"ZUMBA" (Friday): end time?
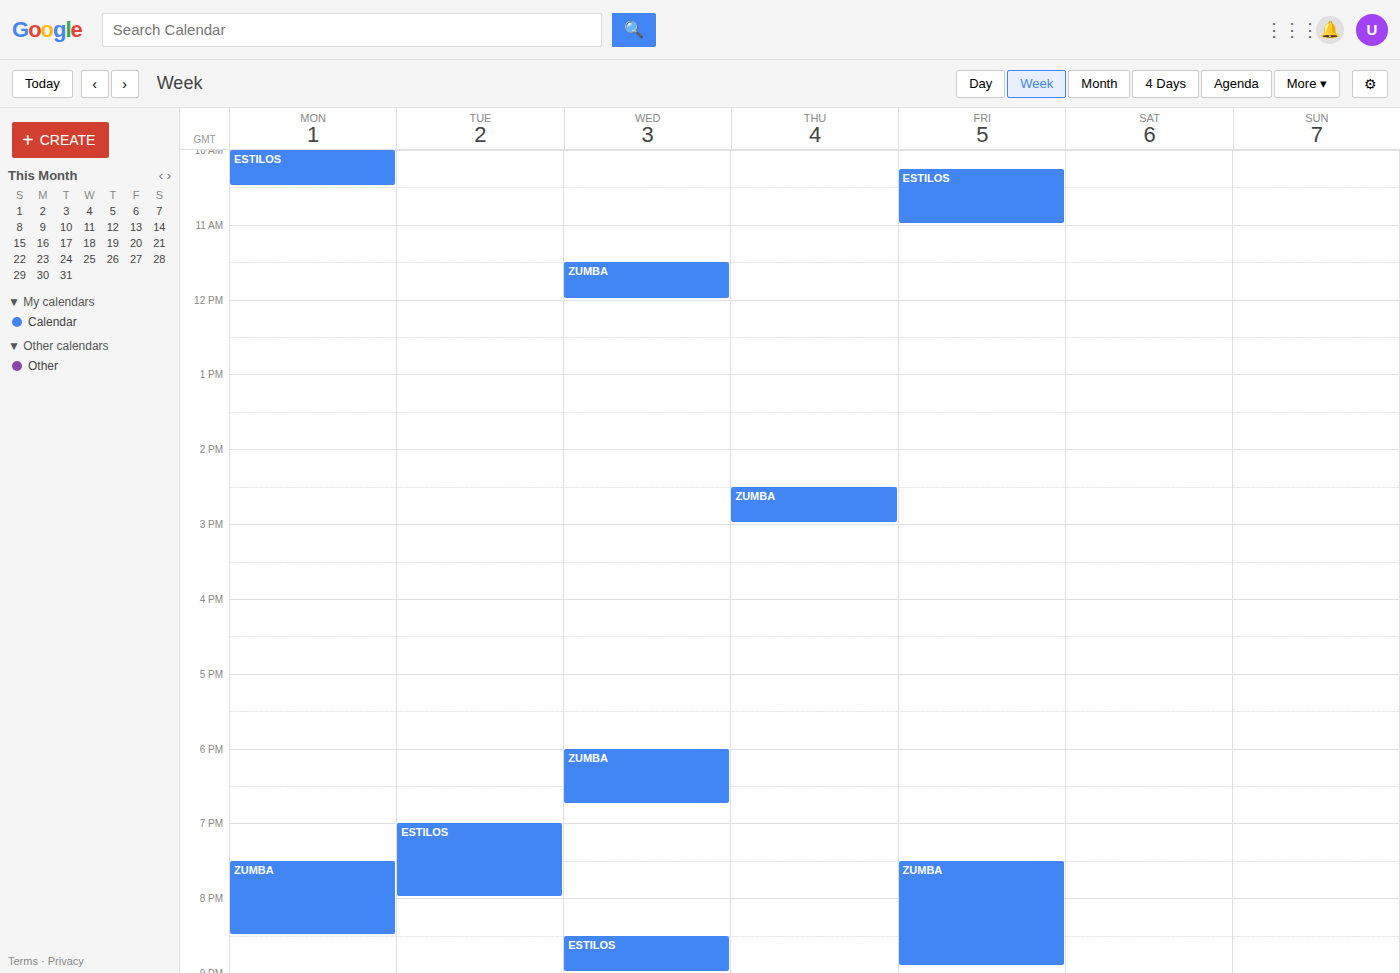
8:55 PM